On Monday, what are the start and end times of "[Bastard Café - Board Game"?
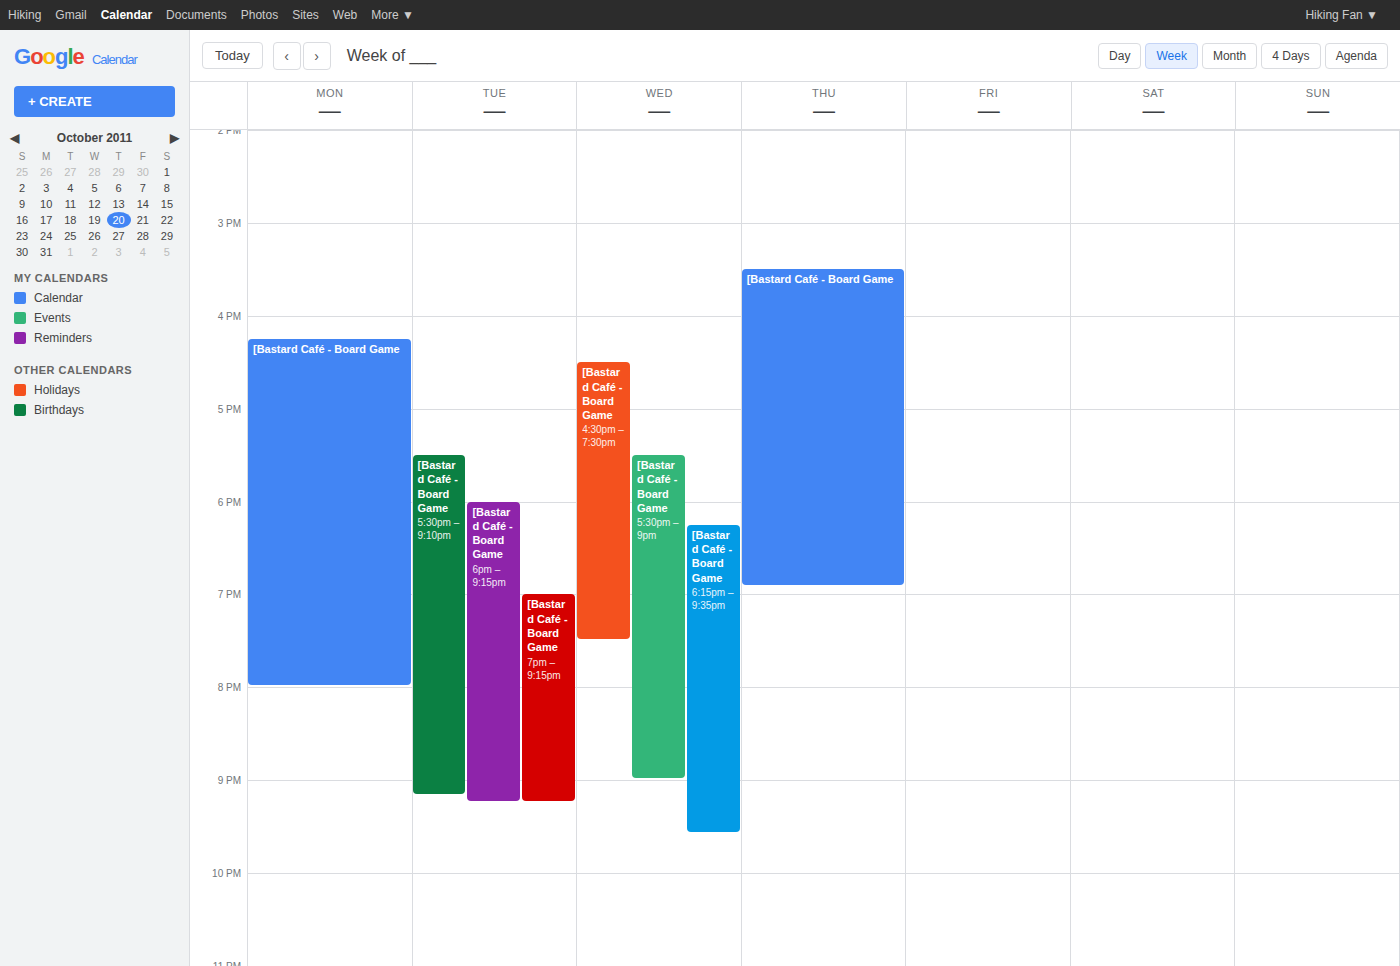
4:15 PM to 8:00 PM